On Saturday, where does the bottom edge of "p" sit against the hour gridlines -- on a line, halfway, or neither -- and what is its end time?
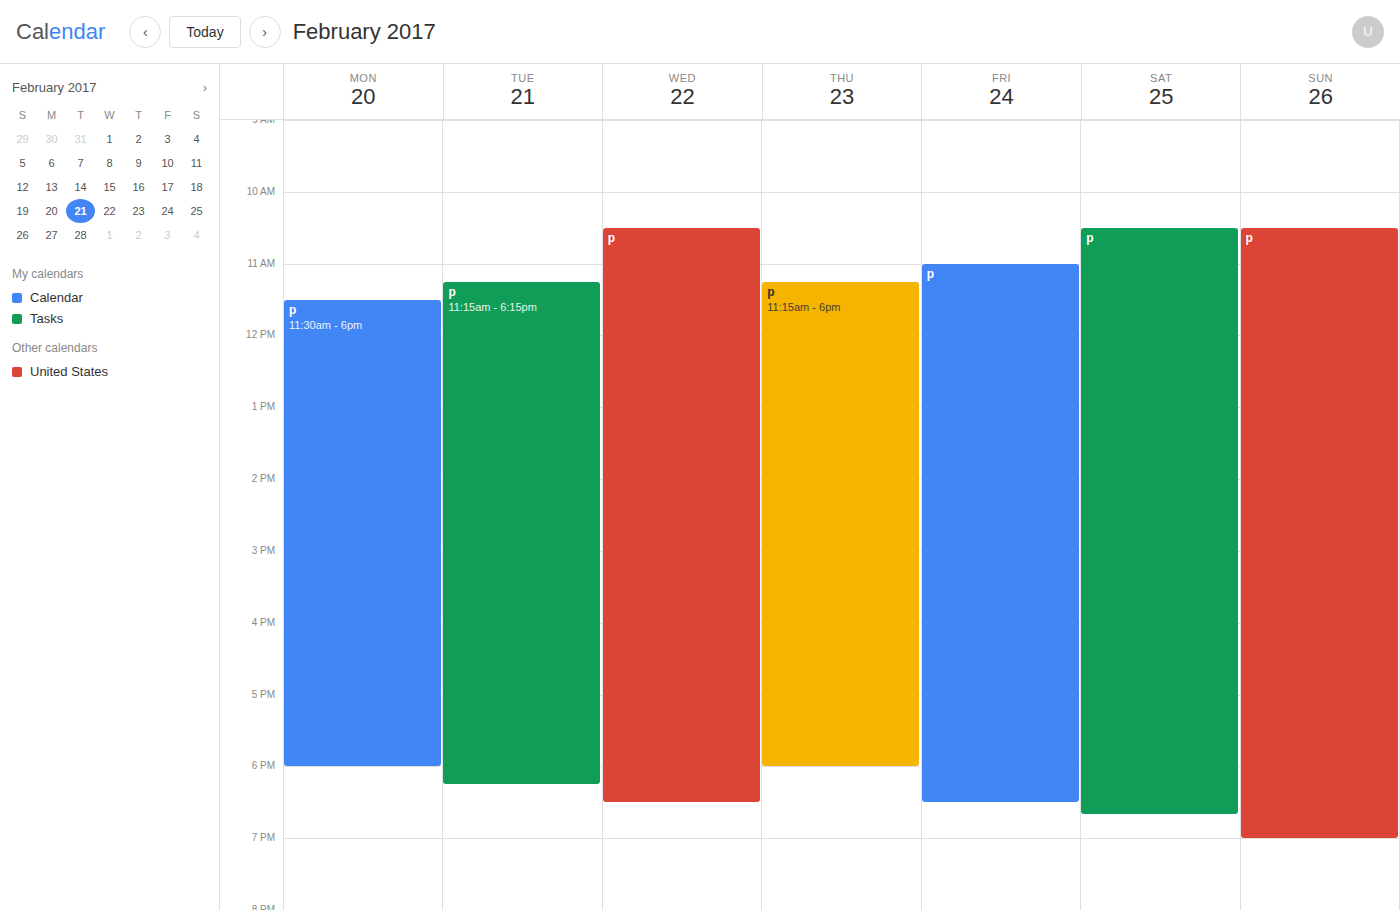
6:40 PM -- neither: 40 minutes below the 6 PM line and 20 minutes above the 7 PM line.